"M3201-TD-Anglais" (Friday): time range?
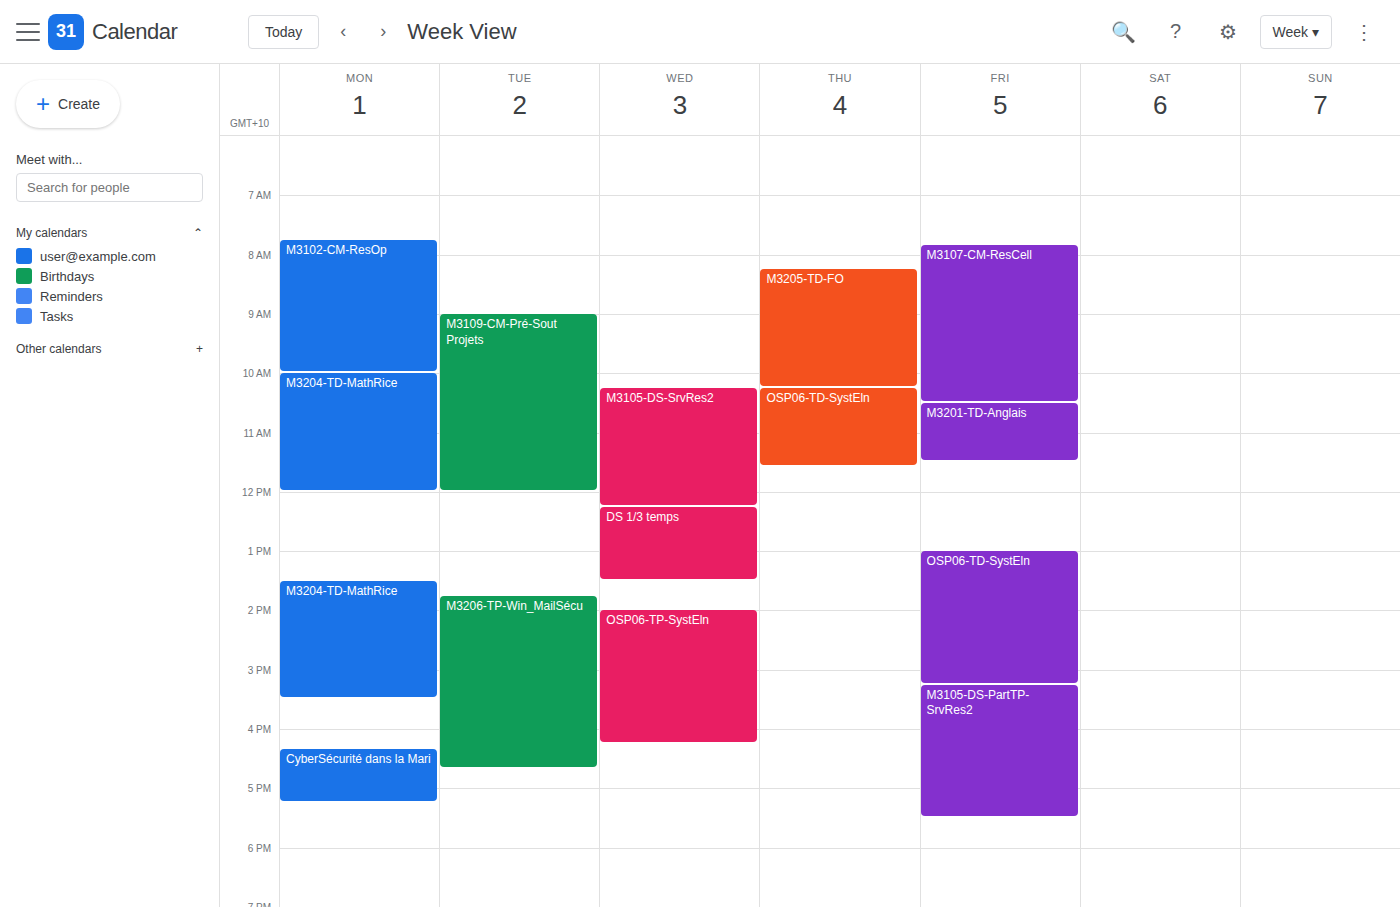
10:30 AM to 11:30 AM